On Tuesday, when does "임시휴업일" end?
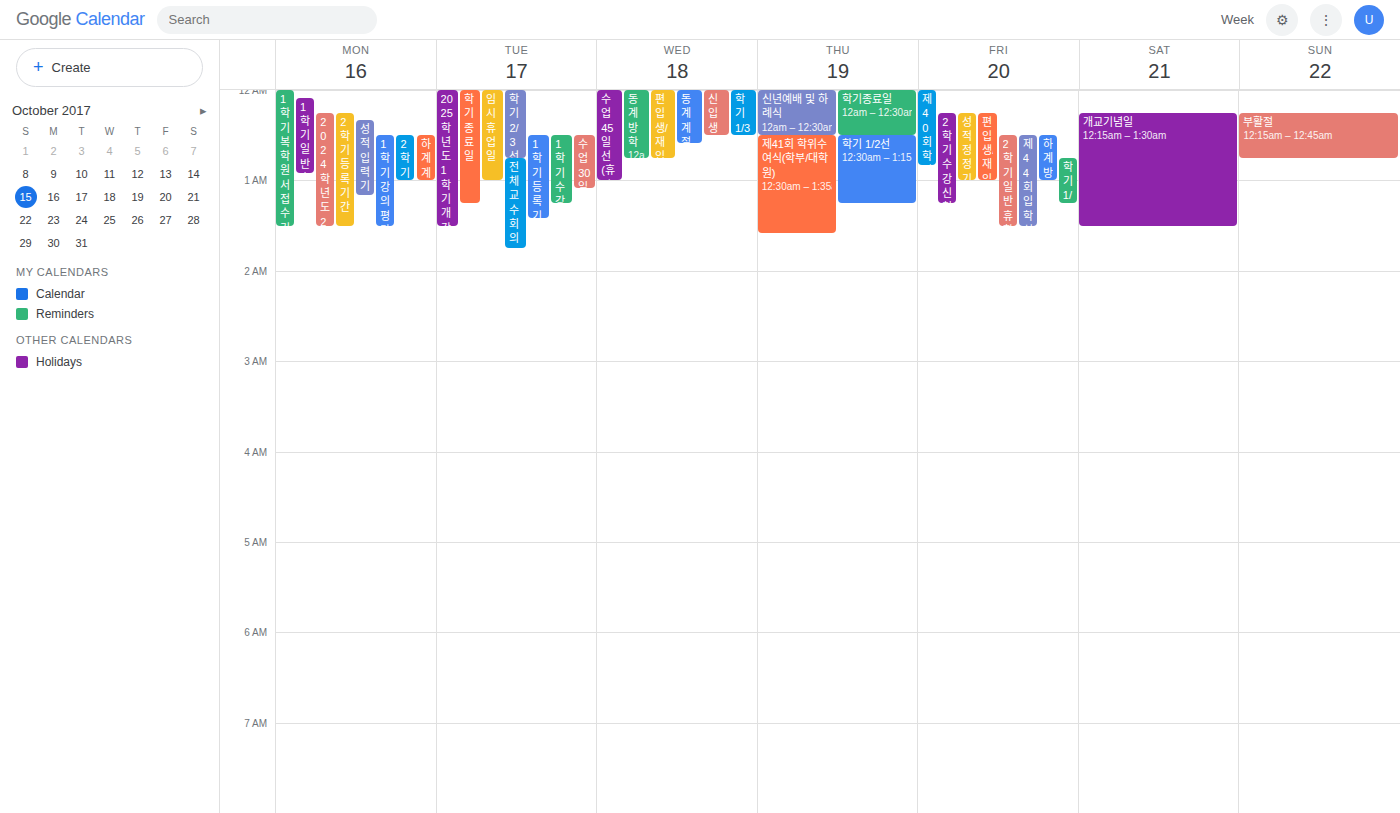
1:00 AM